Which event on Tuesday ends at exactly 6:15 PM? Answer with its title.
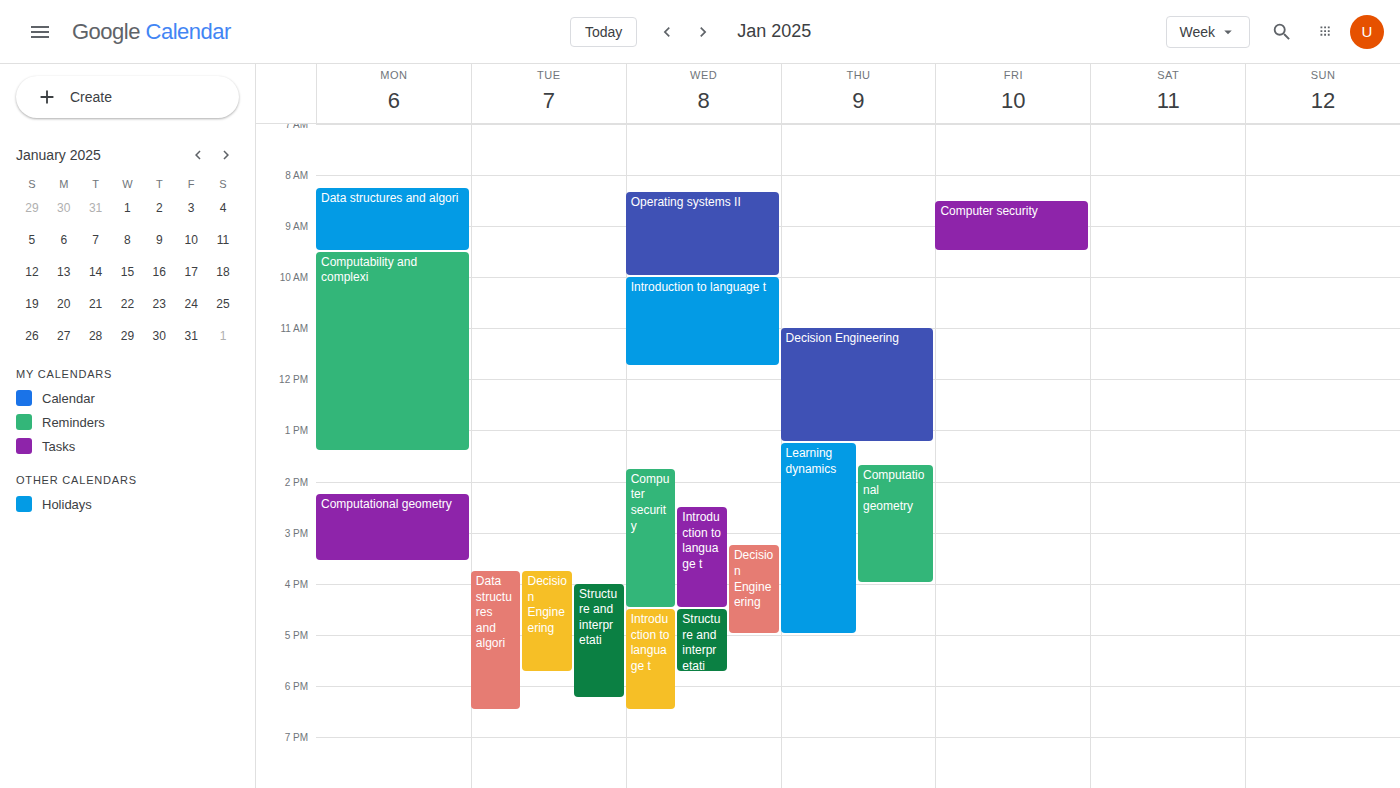
"Structure and interpretati"